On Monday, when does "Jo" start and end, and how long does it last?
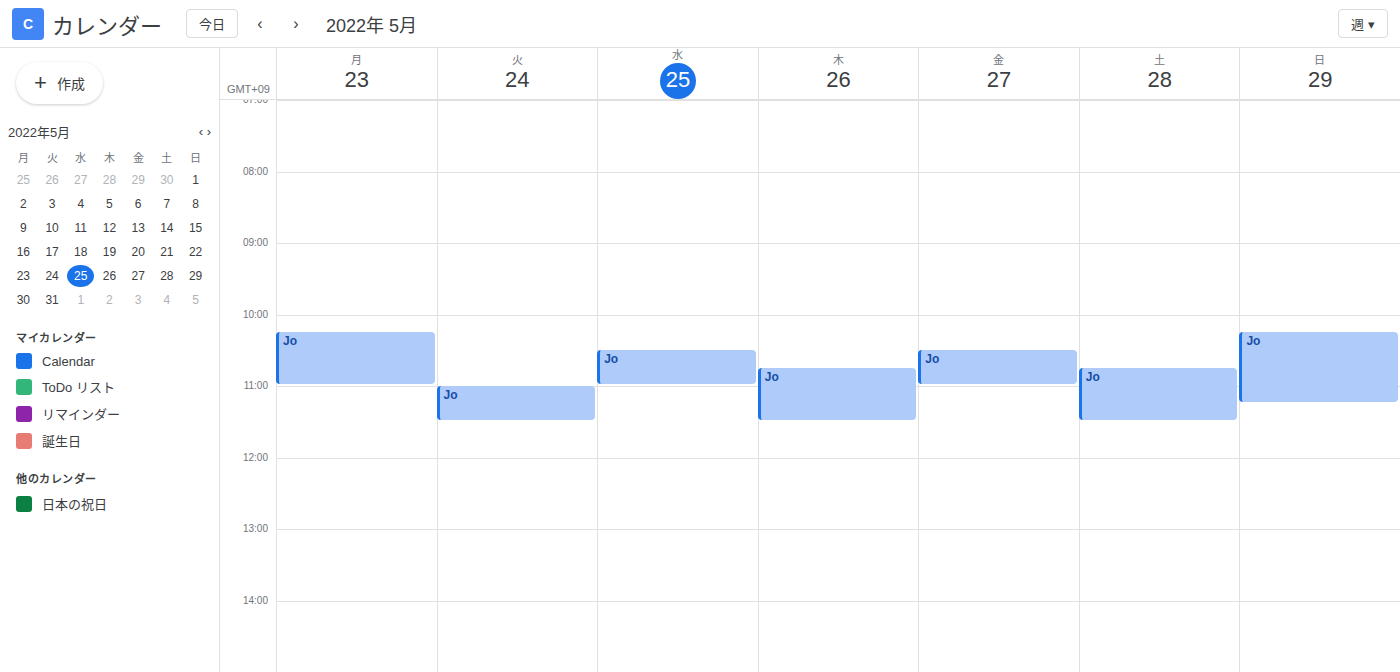
10:15 AM to 11:00 AM, 45 minutes